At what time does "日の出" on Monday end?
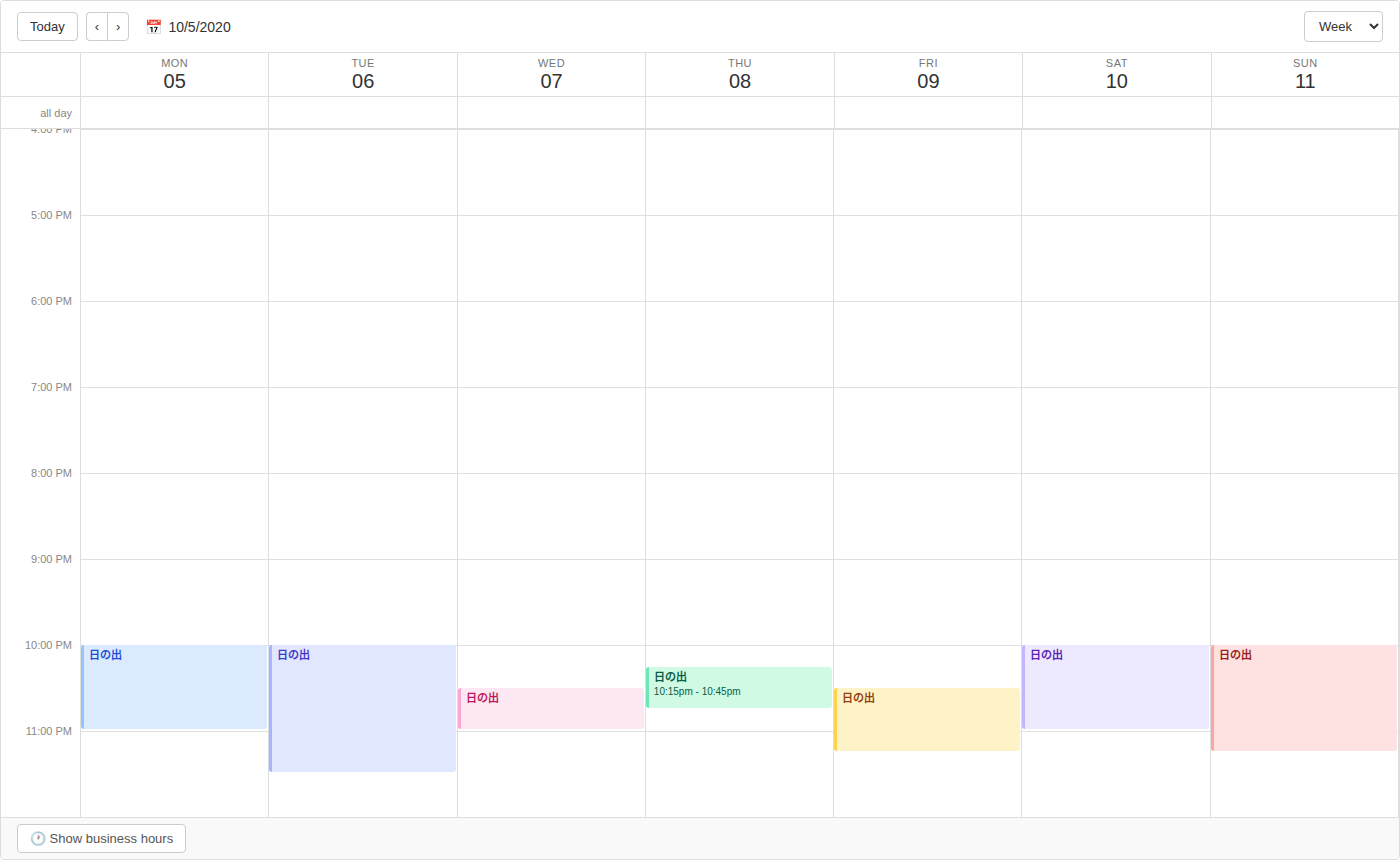
11:00 PM